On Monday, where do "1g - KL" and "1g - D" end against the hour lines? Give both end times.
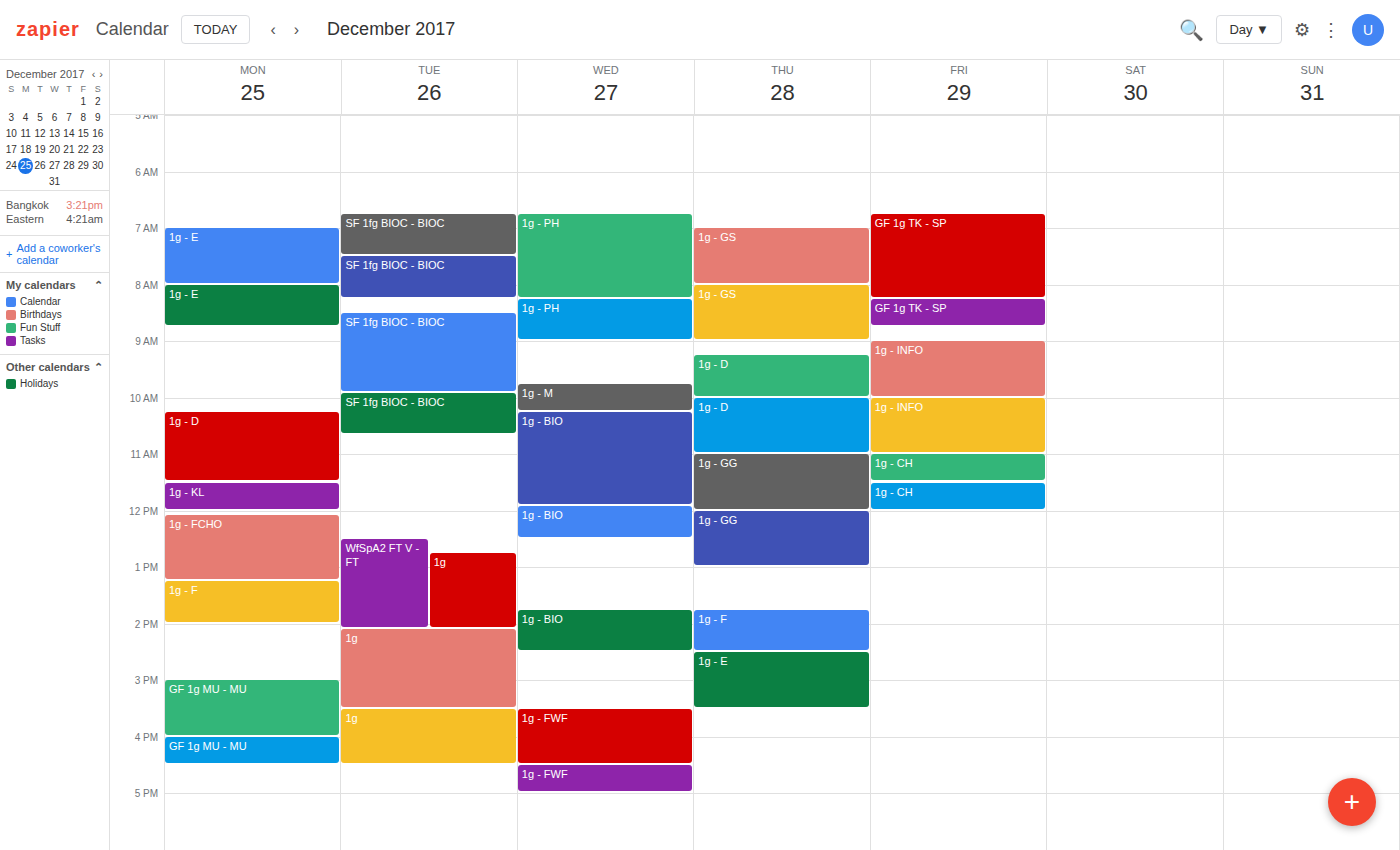
"1g - KL": 12:00 PM, exactly on the 12 PM line. "1g - D": 11:30 AM, halfway between the 11 AM and 12 PM lines.